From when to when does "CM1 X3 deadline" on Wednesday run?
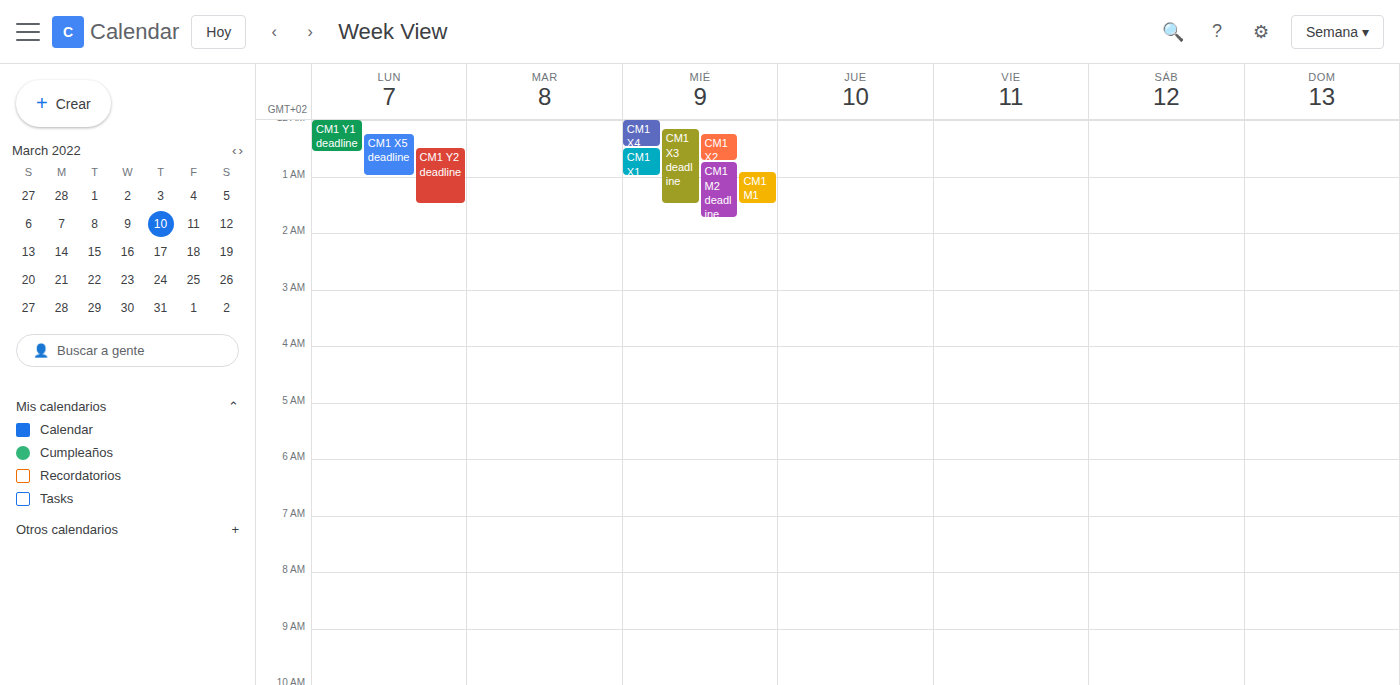
12:10 AM to 1:30 AM